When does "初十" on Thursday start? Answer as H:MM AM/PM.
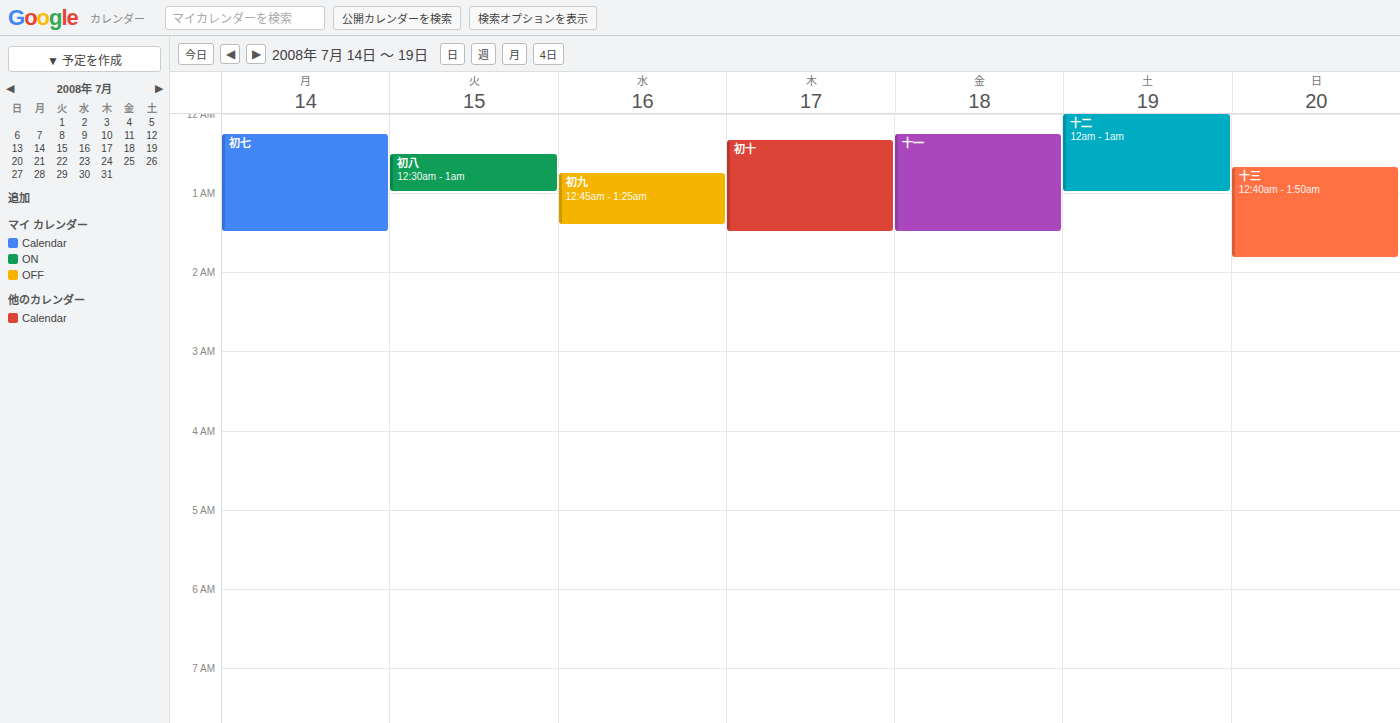
12:20 AM